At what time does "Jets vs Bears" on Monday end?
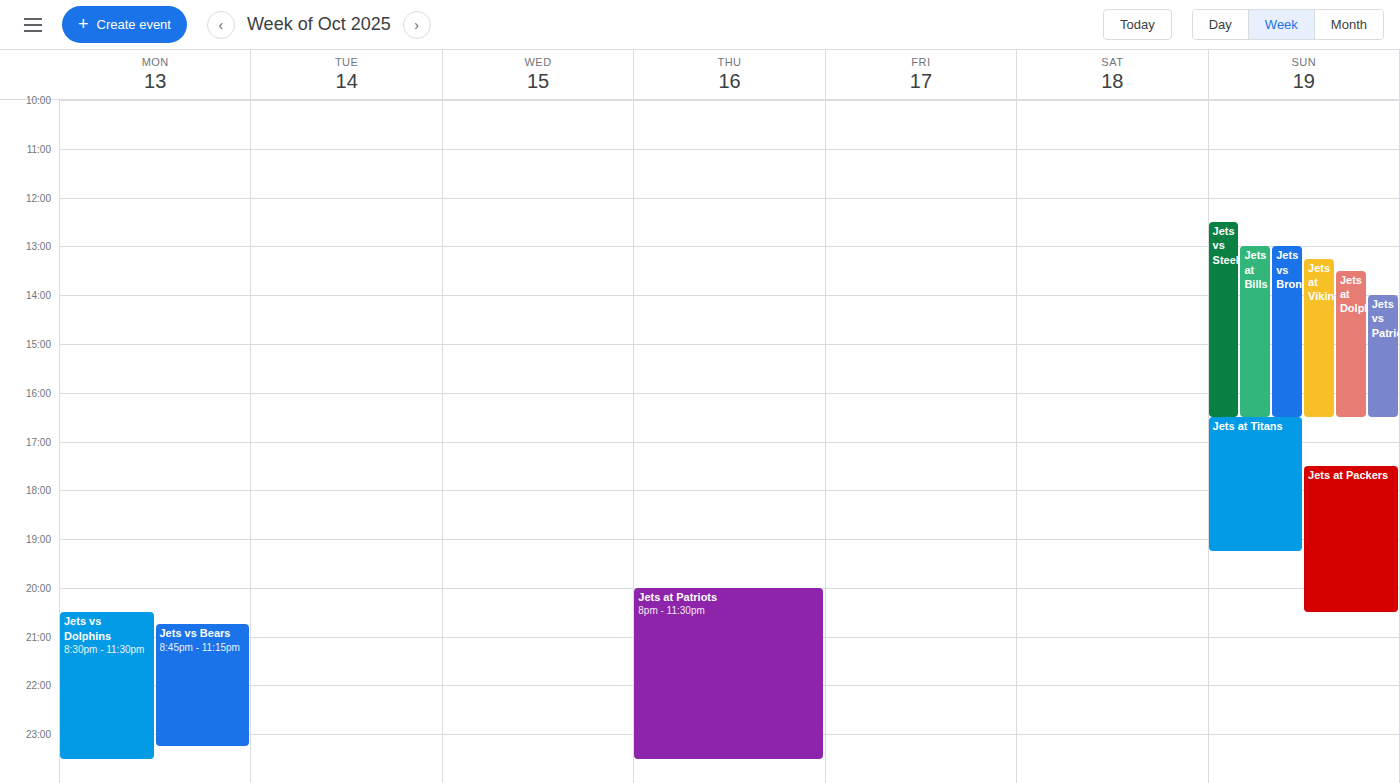
11:15 PM